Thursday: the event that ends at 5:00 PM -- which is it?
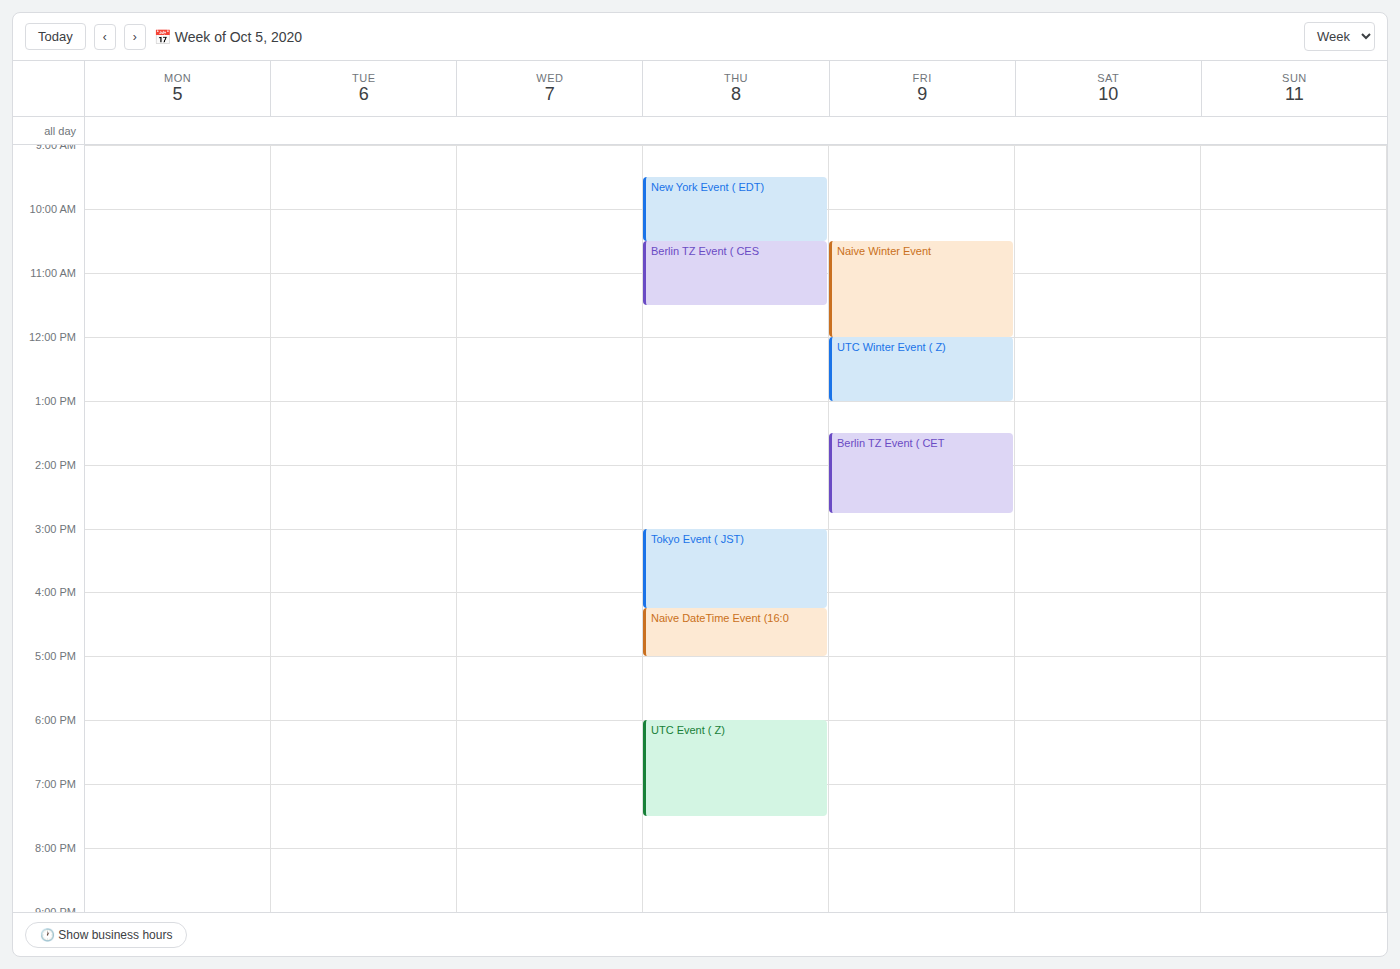
"Naive DateTime Event (16:0"